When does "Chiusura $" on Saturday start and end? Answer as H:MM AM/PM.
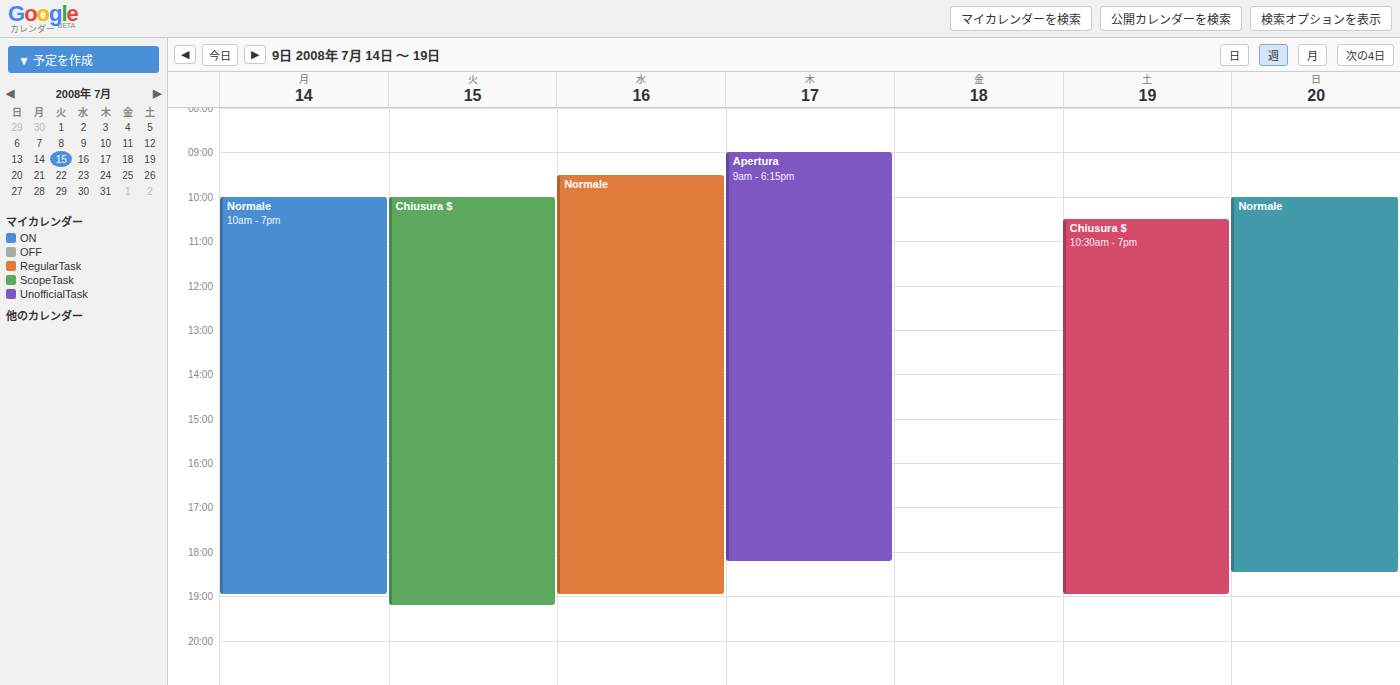
10:30 AM to 7:00 PM